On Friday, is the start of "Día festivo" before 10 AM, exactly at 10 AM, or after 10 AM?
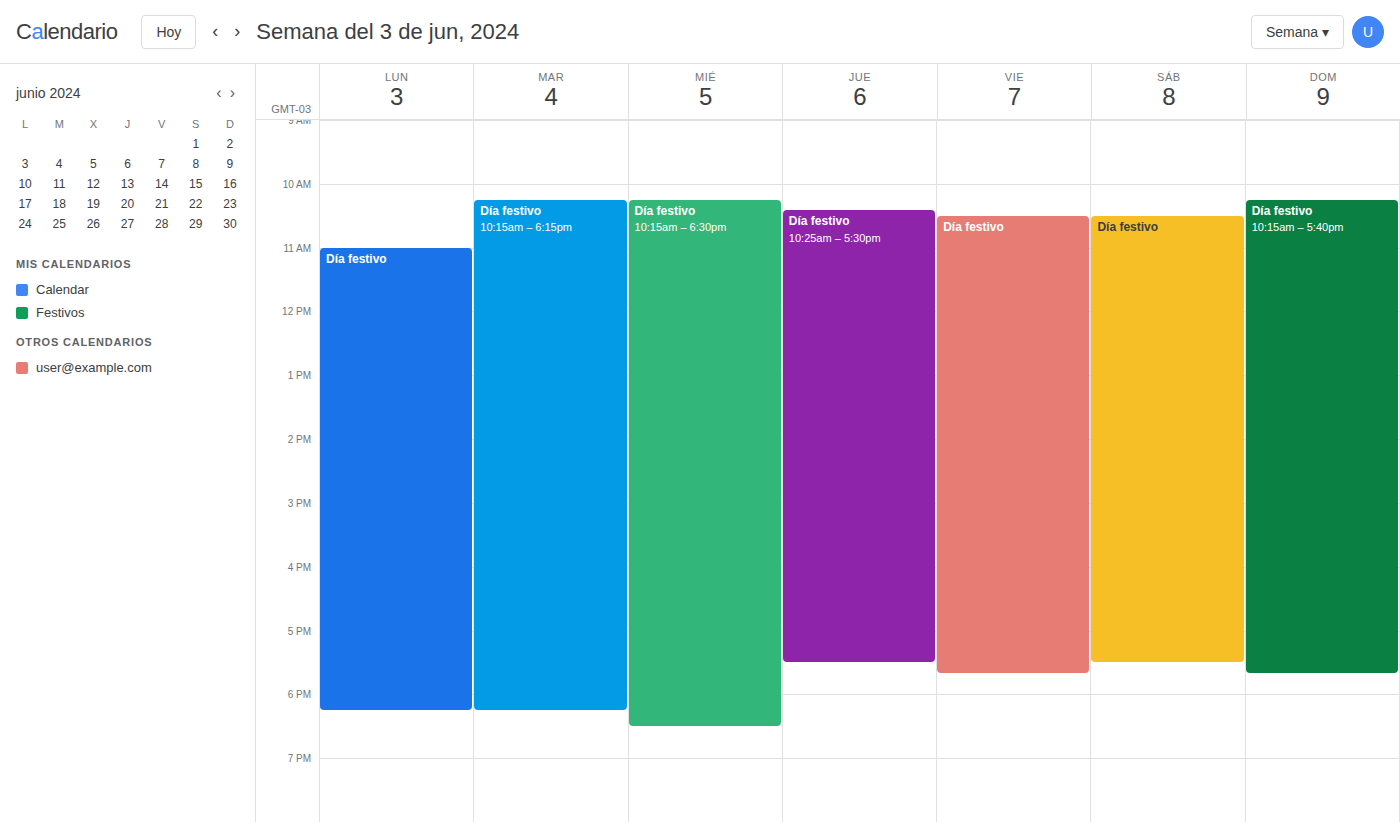
10:30 AM -- after 10 AM, 30 minutes below the 10 AM line.